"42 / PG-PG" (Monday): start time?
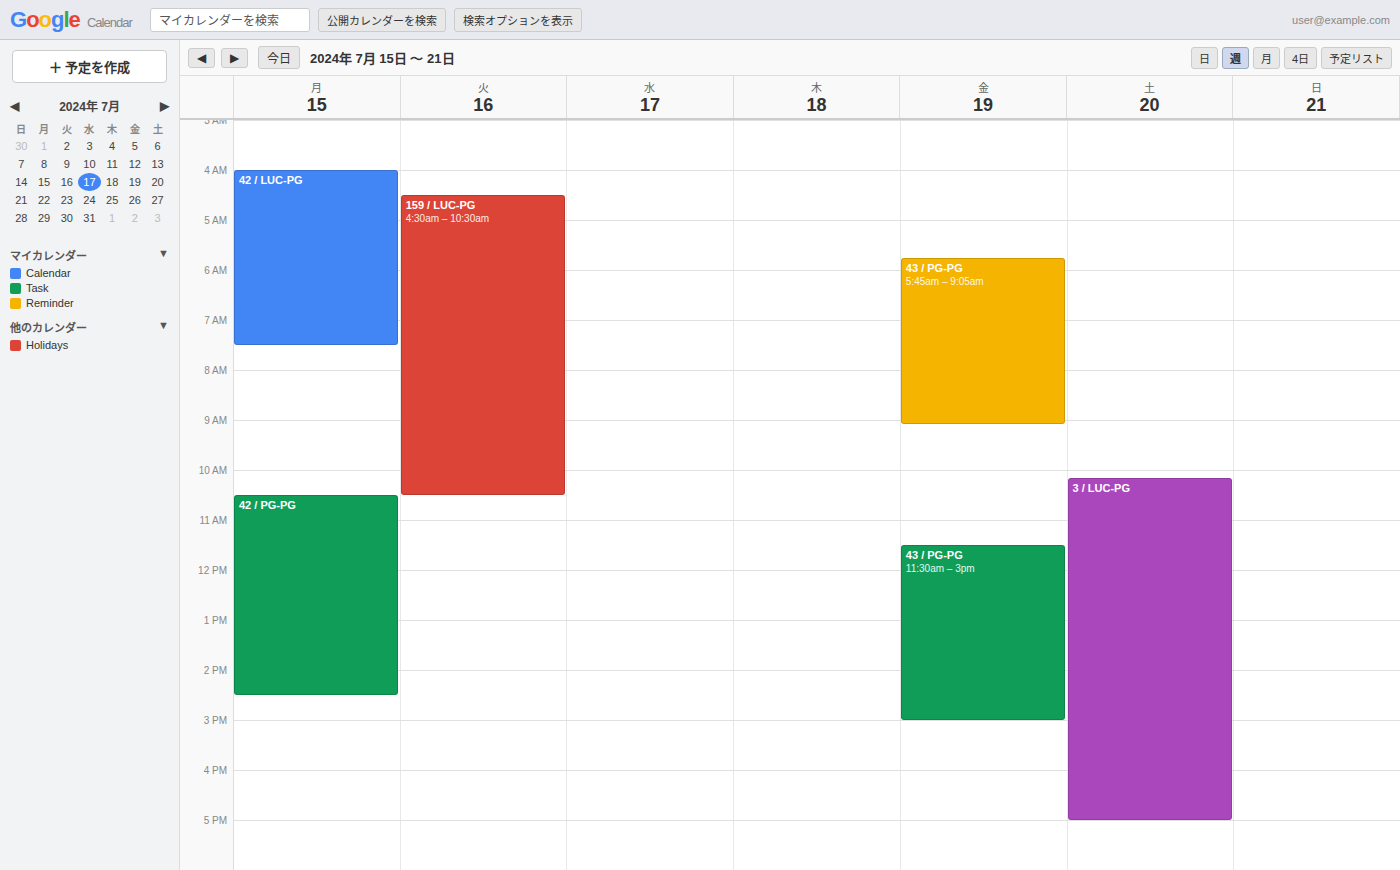
10:30 AM